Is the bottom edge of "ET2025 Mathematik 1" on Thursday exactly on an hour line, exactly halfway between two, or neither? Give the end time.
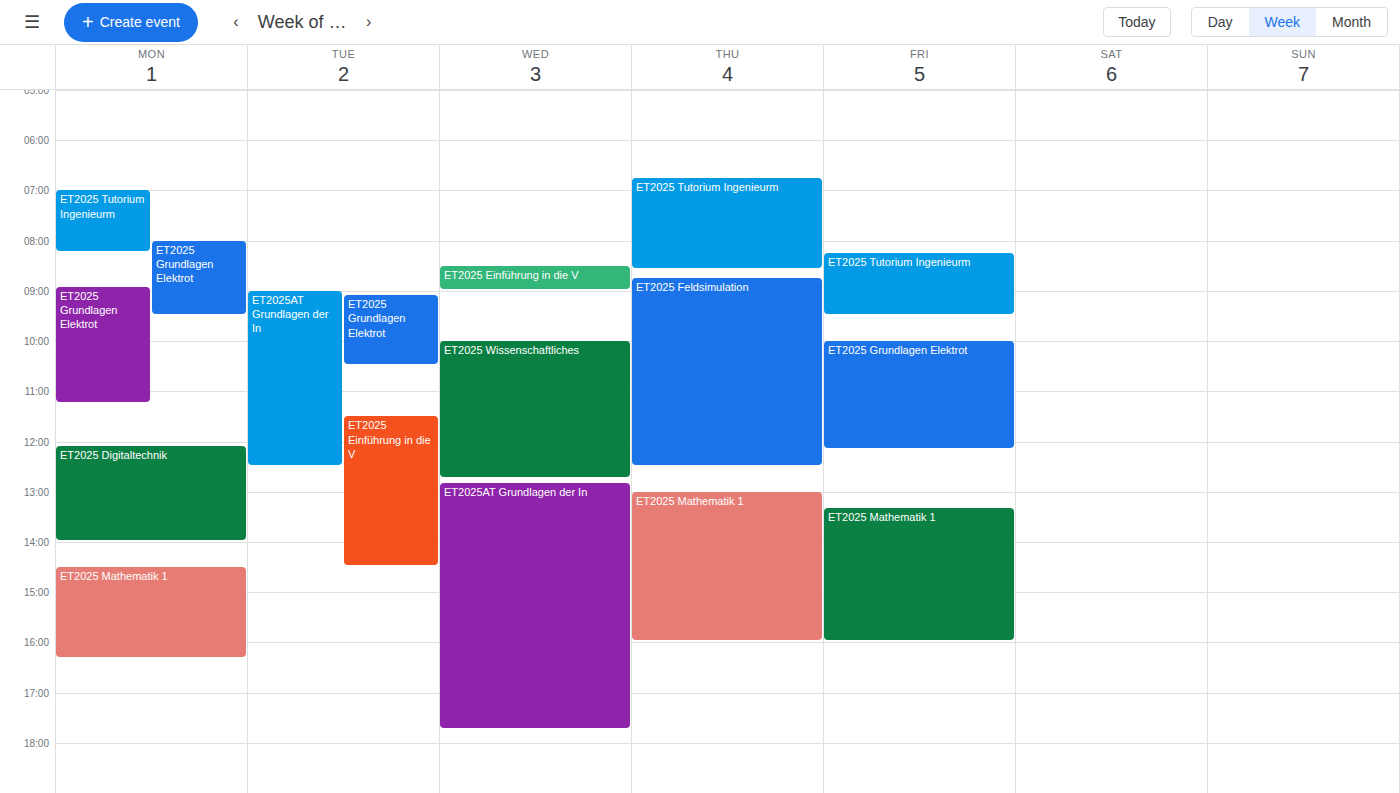
4:00 PM -- exactly on the 4 PM line.